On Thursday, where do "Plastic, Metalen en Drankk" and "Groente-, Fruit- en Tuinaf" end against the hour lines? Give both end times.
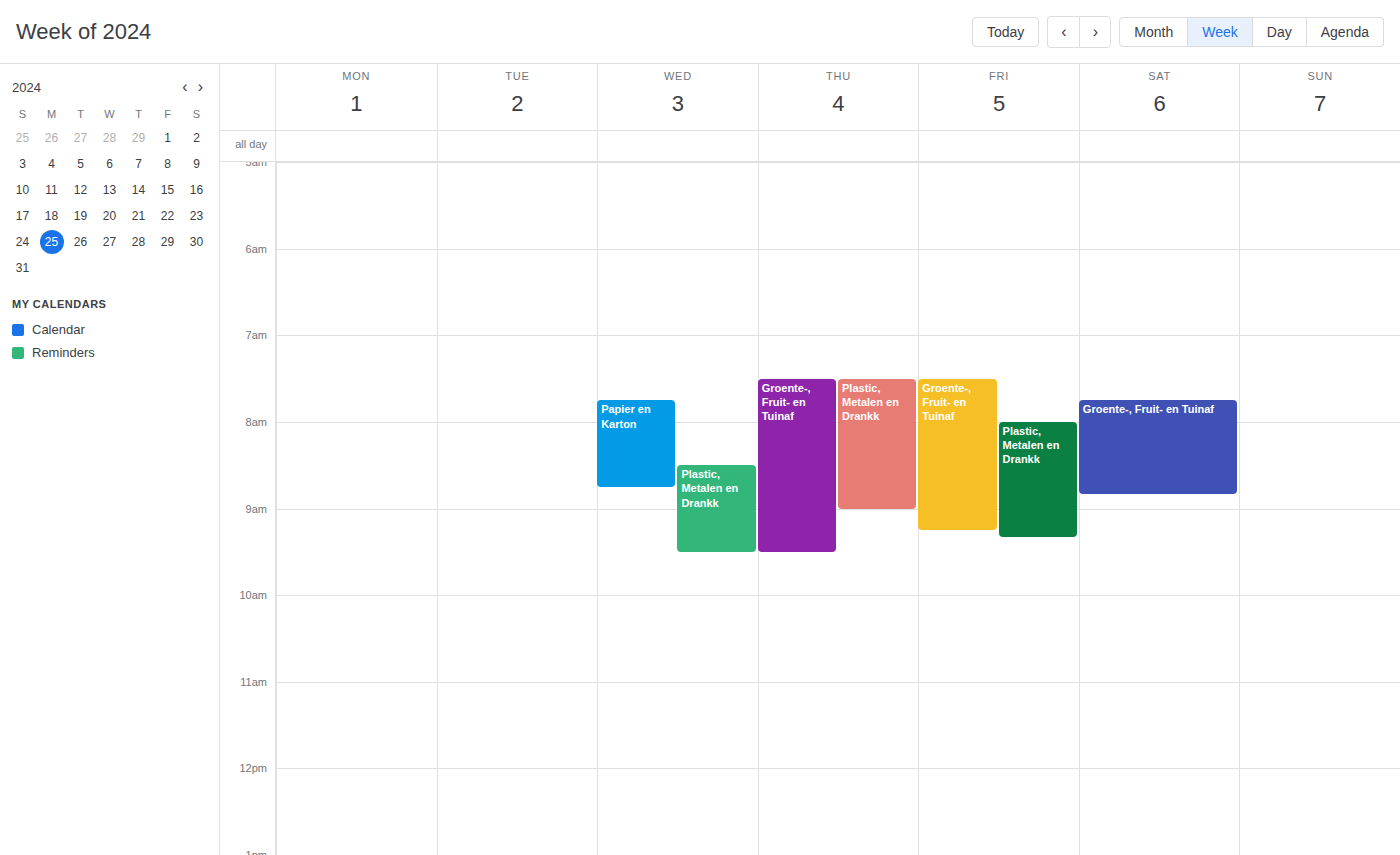
"Plastic, Metalen en Drankk": 9:00 AM, exactly on the 9 AM line. "Groente-, Fruit- en Tuinaf": 9:30 AM, halfway between the 9 AM and 10 AM lines.